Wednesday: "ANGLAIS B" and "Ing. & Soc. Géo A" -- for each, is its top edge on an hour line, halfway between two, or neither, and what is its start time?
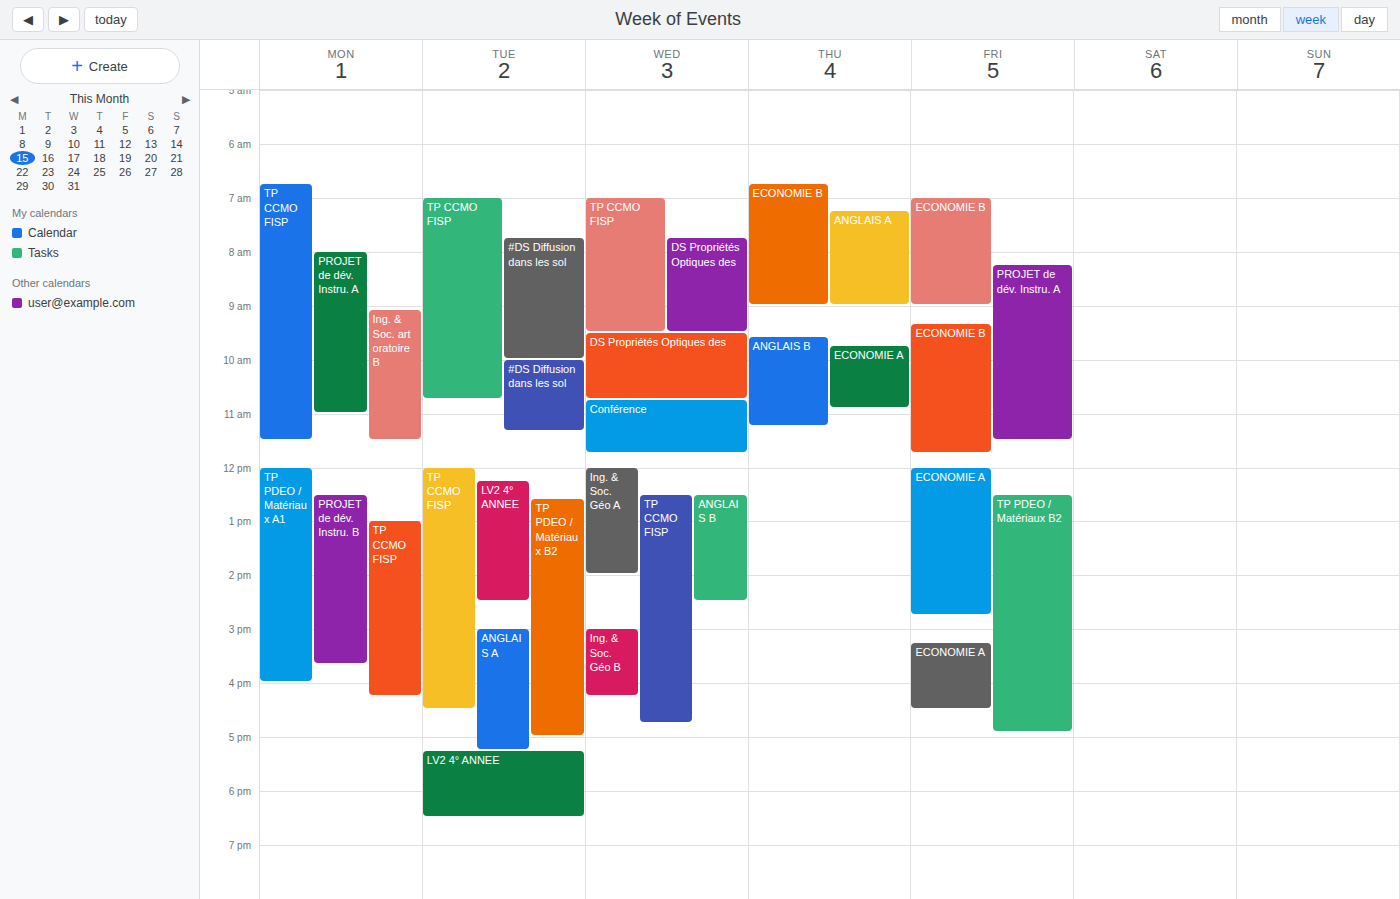
"ANGLAIS B": 12:30 PM, halfway between the 12 PM and 1 PM lines. "Ing. & Soc. Géo A": 12:00 PM, exactly on the 12 PM line.